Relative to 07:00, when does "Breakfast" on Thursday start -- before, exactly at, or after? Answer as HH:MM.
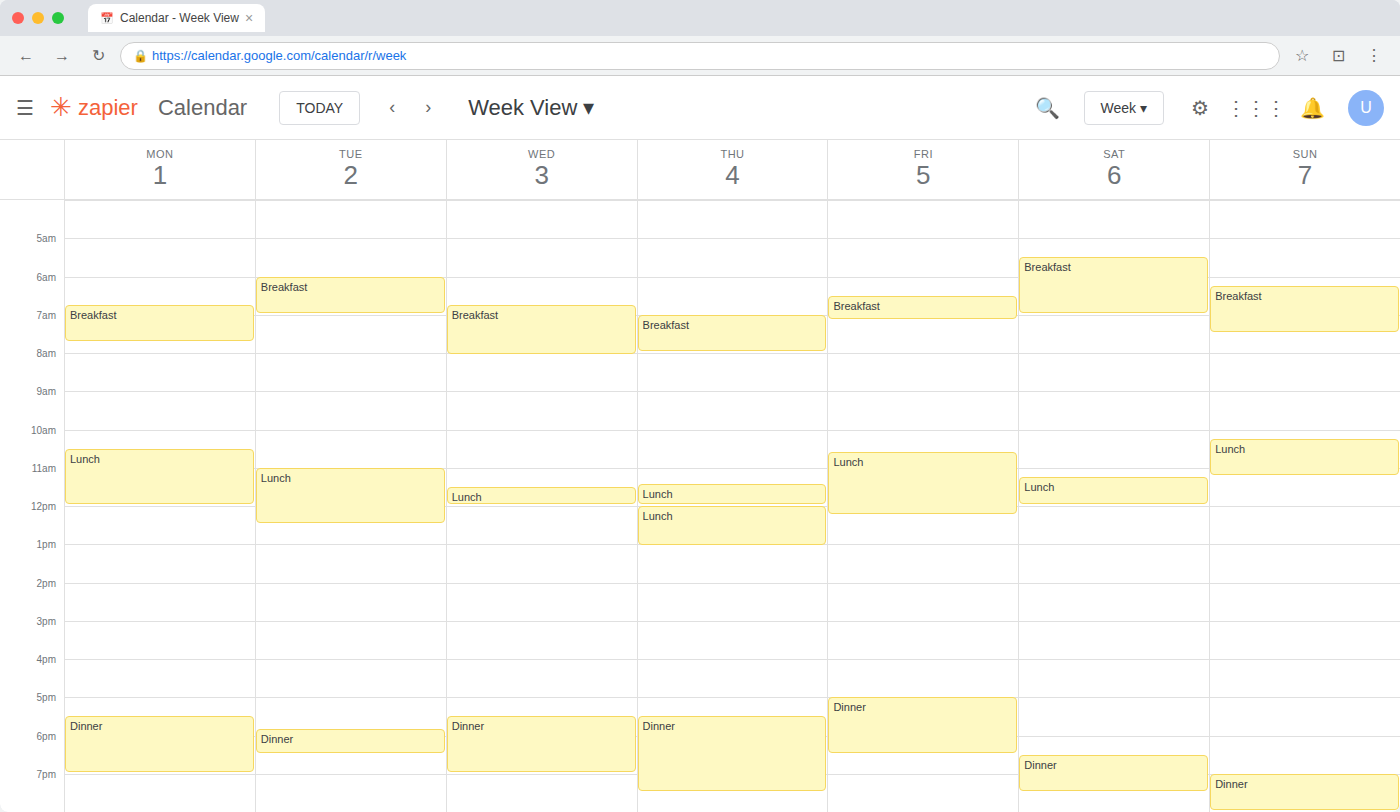
07:00 -- exactly at 07:00, on the 07:00 line.